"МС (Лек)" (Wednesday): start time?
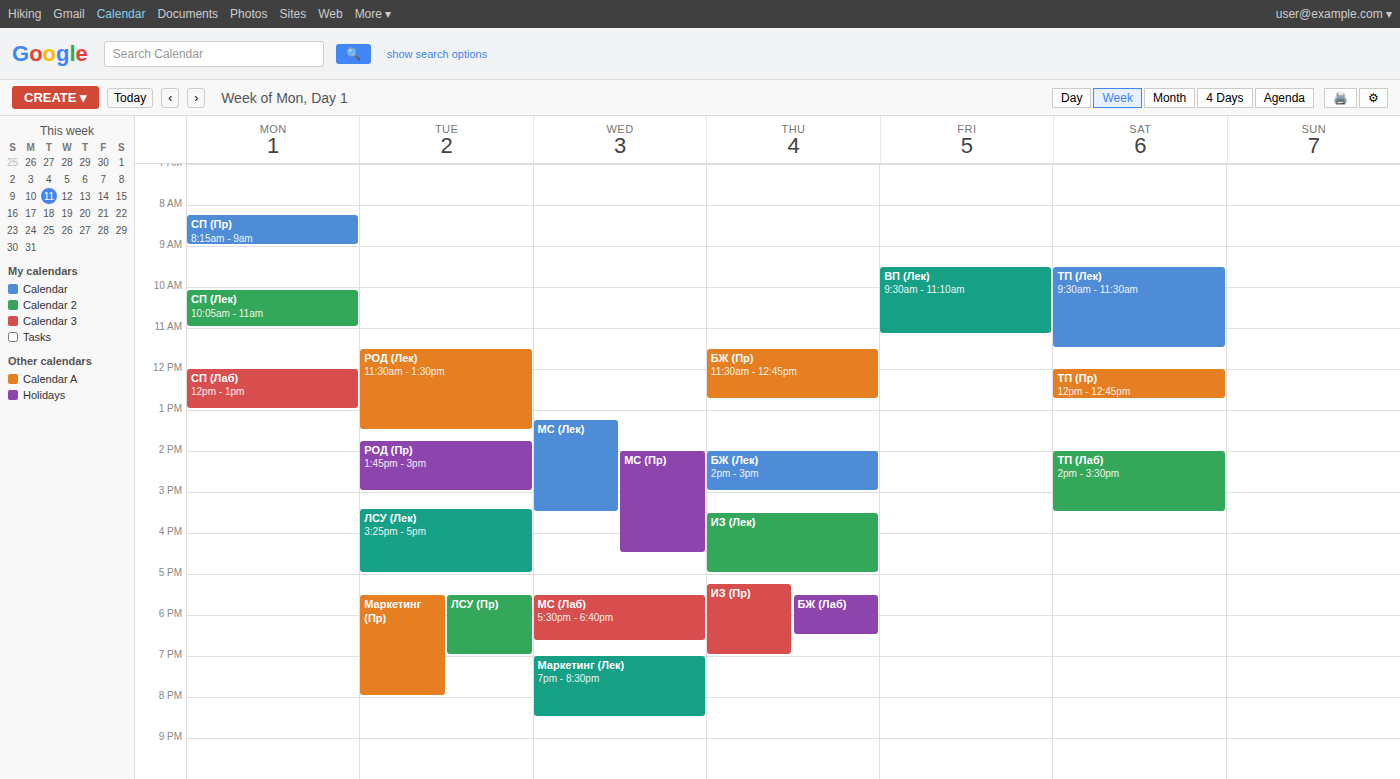
1:15 PM